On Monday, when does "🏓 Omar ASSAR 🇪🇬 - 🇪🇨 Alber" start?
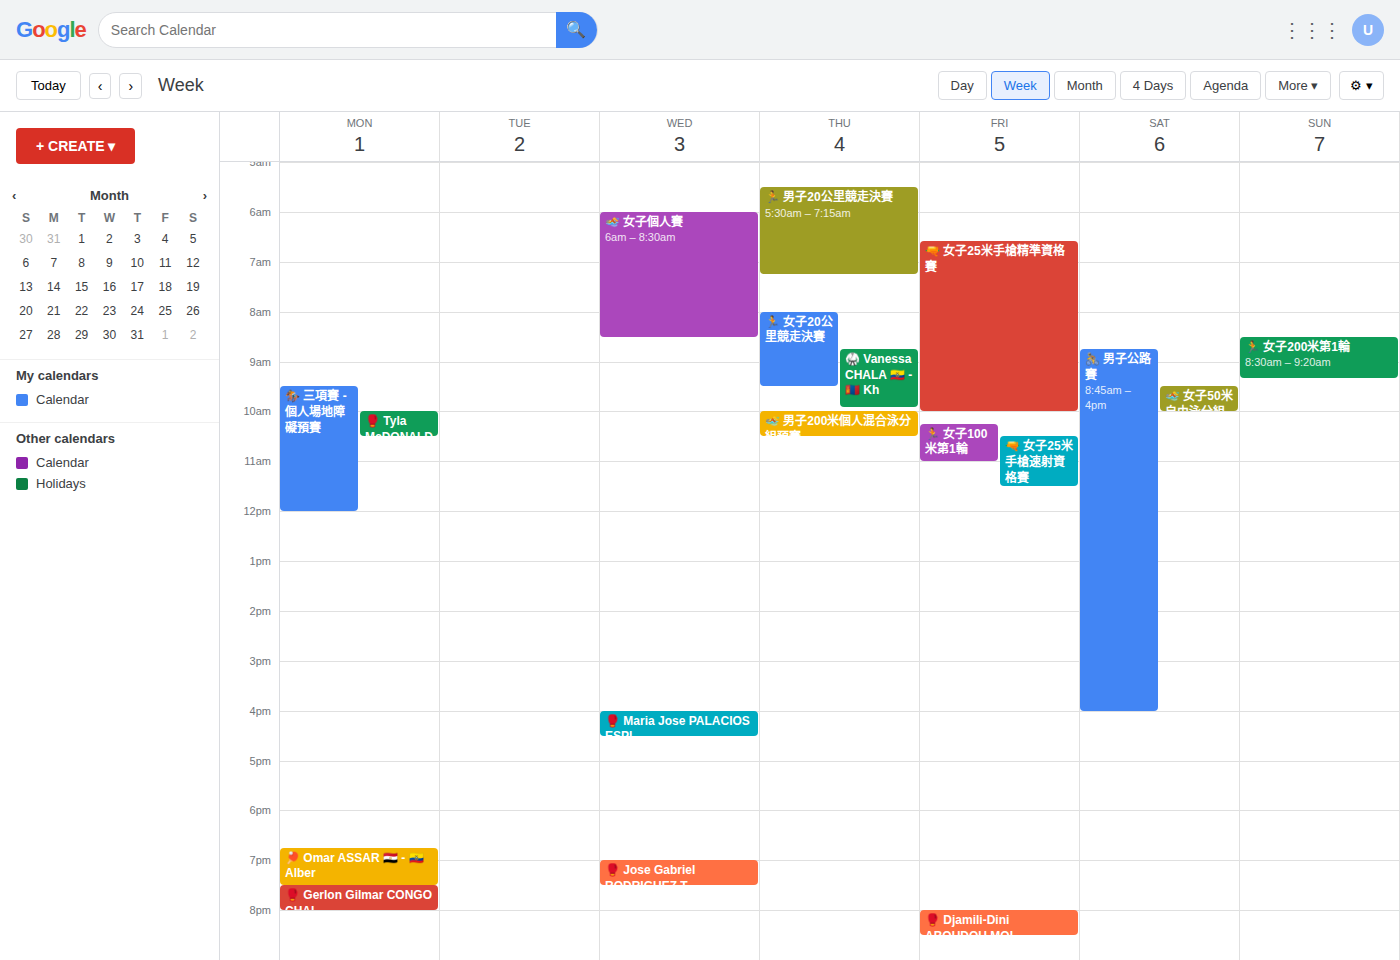
6:45 PM